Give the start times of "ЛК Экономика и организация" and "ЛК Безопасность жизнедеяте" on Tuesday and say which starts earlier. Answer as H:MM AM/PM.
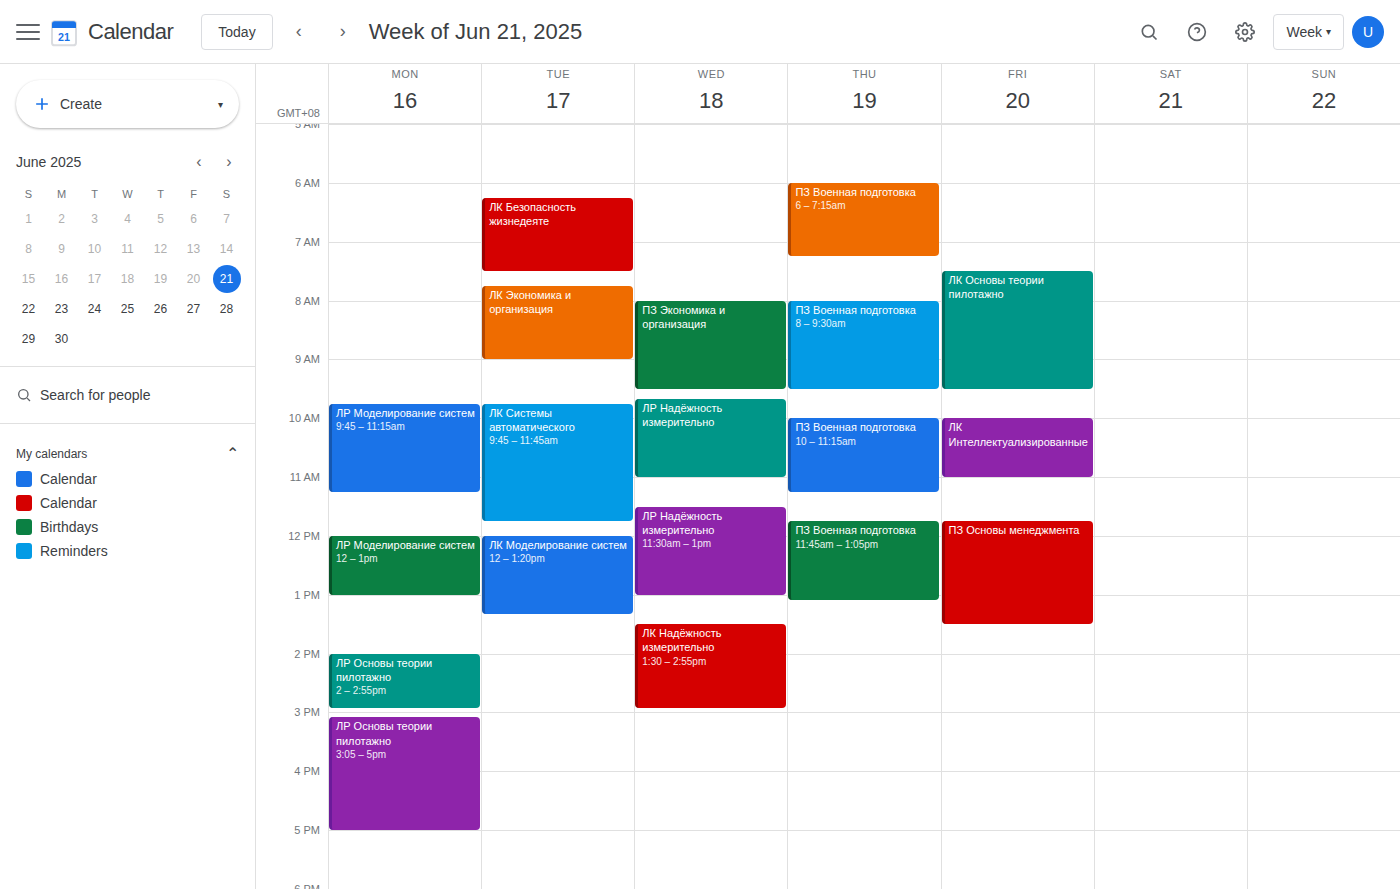
"ЛК Безопасность жизнедеяте" 6:15 AM; "ЛК Экономика и организация" 7:45 AM.